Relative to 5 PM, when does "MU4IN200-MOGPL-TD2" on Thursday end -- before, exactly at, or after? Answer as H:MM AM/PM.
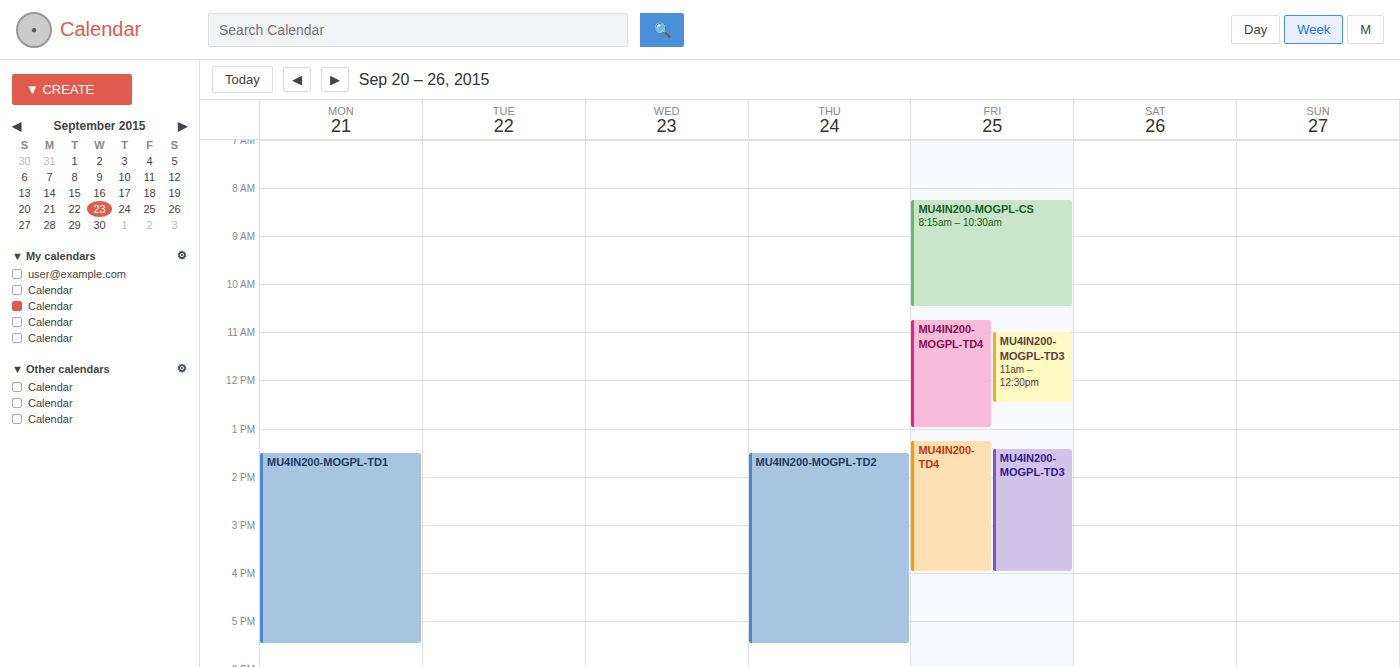
5:30 PM -- after 5 PM, 30 minutes below the 5 PM line.